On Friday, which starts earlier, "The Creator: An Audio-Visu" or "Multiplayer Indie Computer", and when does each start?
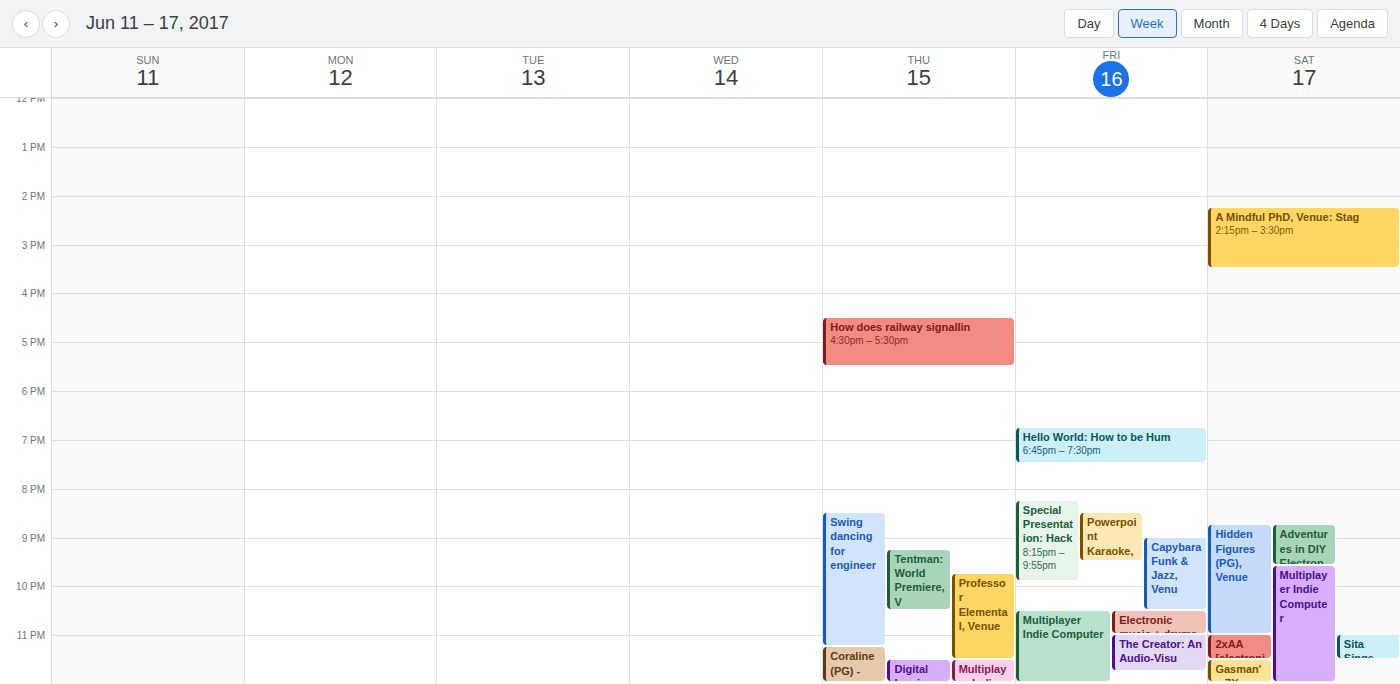
"Multiplayer Indie Computer" 10:30 PM; "The Creator: An Audio-Visu" 11:00 PM.